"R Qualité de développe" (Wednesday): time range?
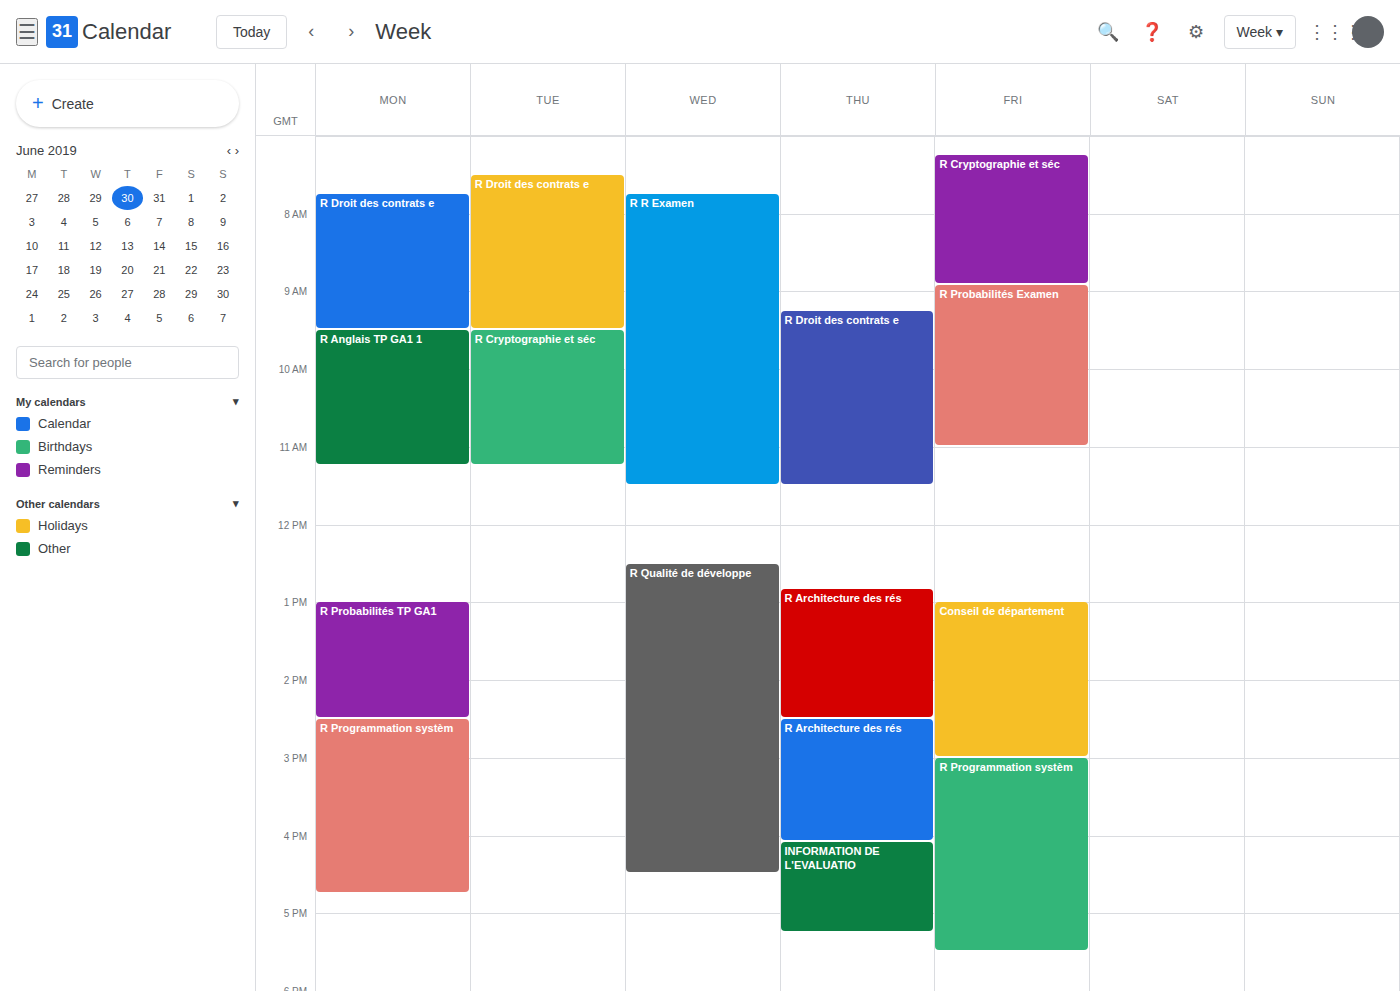
12:30 PM to 4:30 PM